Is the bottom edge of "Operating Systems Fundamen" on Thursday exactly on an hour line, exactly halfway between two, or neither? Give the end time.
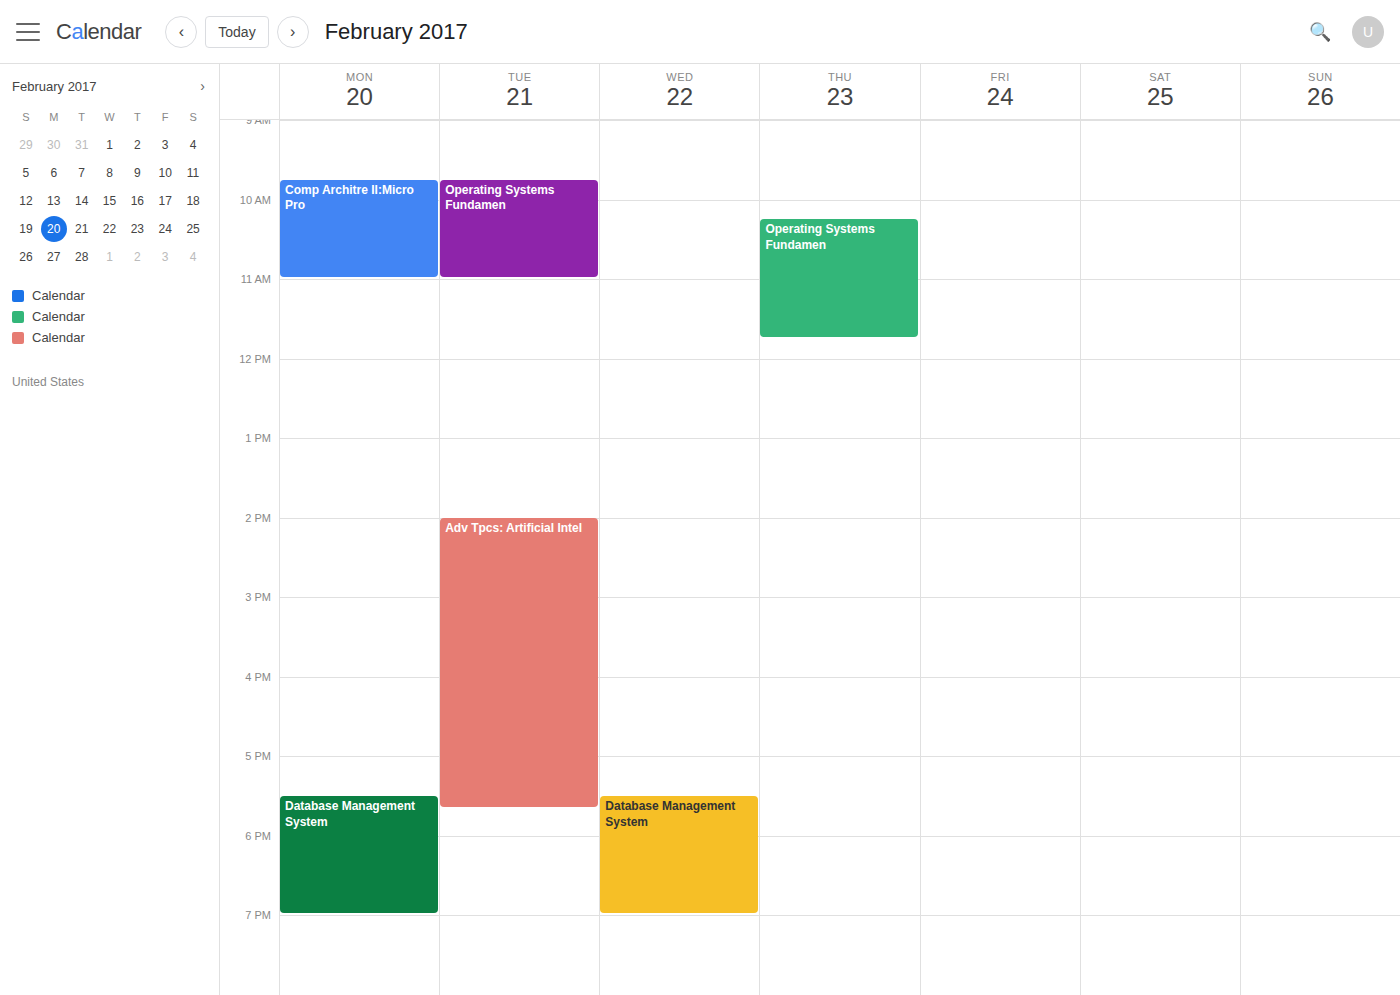
11:45 AM -- neither: three quarters of the way from the 11 AM line to the 12 PM line.